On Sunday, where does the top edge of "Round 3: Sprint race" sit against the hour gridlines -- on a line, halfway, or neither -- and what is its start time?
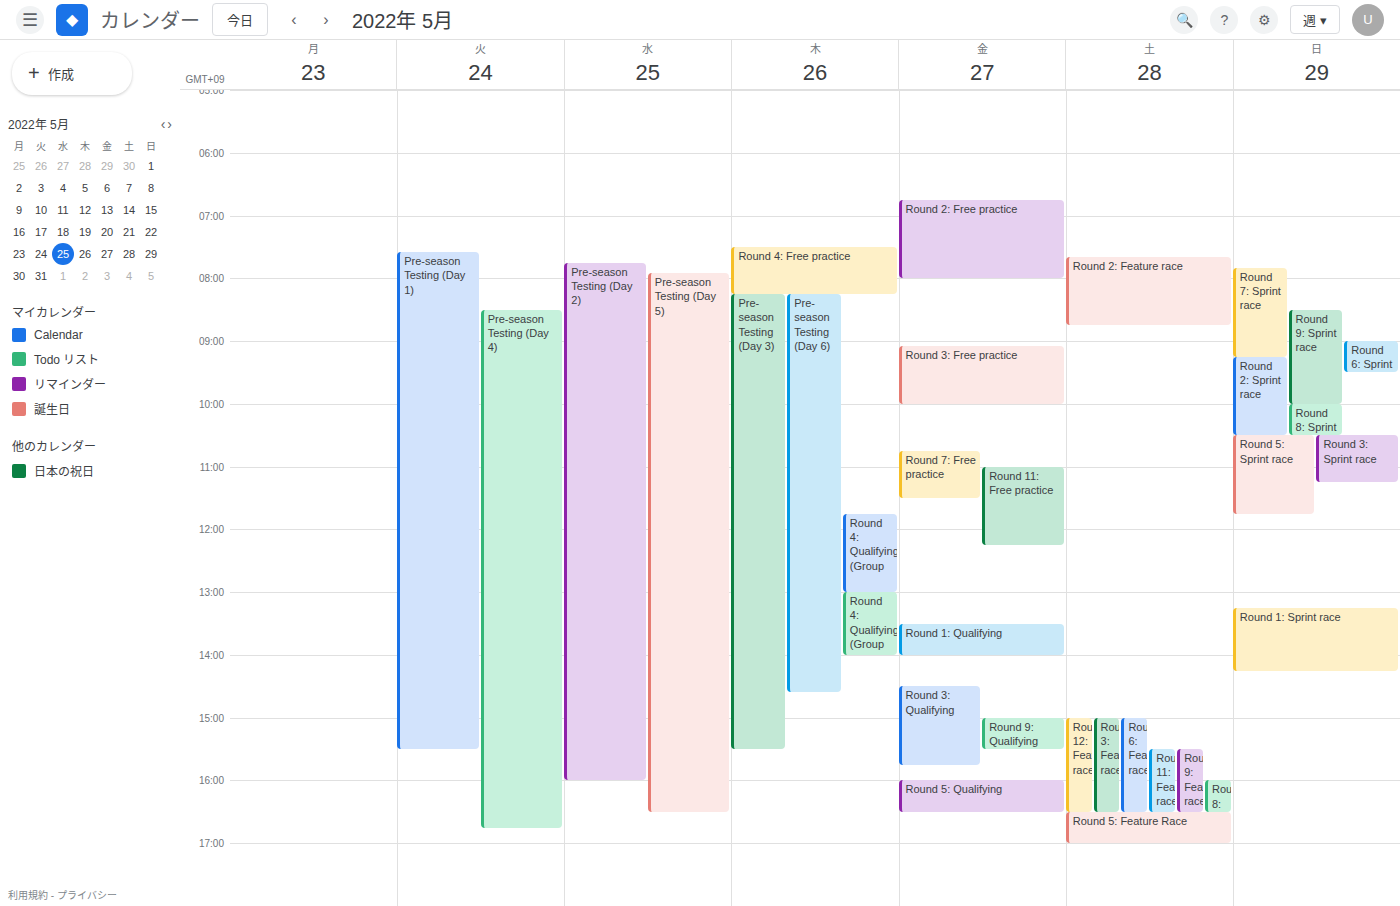
10:30 -- halfway between the 10:00 and 11:00 lines.